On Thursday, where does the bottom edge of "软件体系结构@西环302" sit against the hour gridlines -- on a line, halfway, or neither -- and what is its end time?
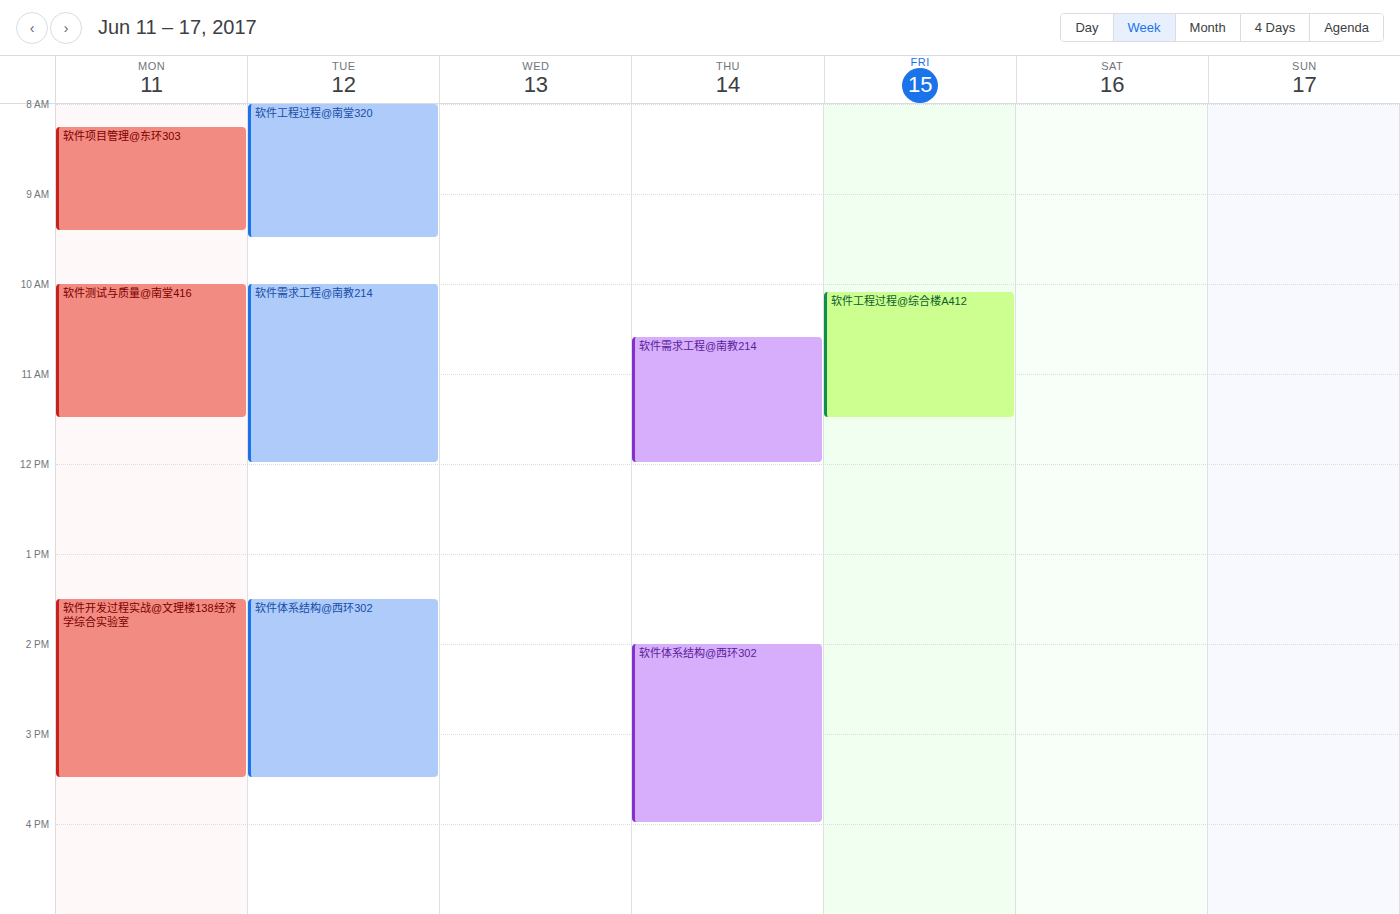
4:00 PM -- exactly on the 4 PM line.